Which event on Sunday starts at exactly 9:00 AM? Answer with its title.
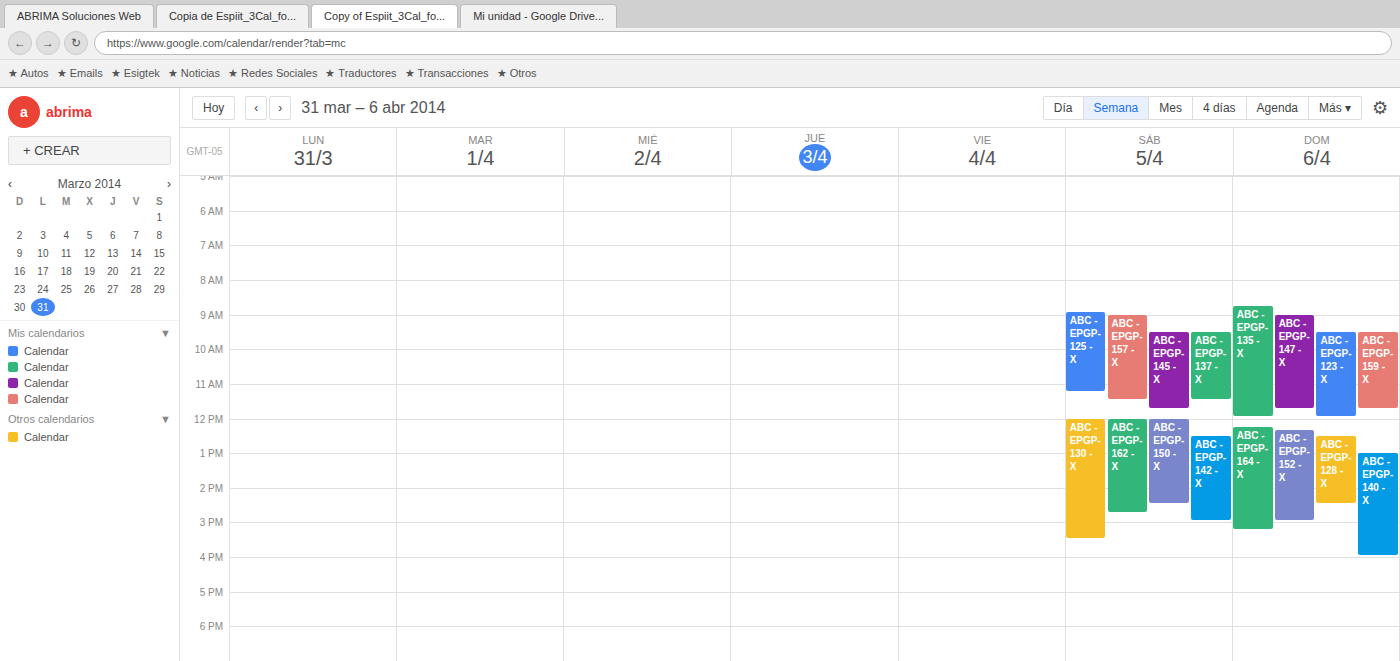
"ABC - EPGP-147 - X"